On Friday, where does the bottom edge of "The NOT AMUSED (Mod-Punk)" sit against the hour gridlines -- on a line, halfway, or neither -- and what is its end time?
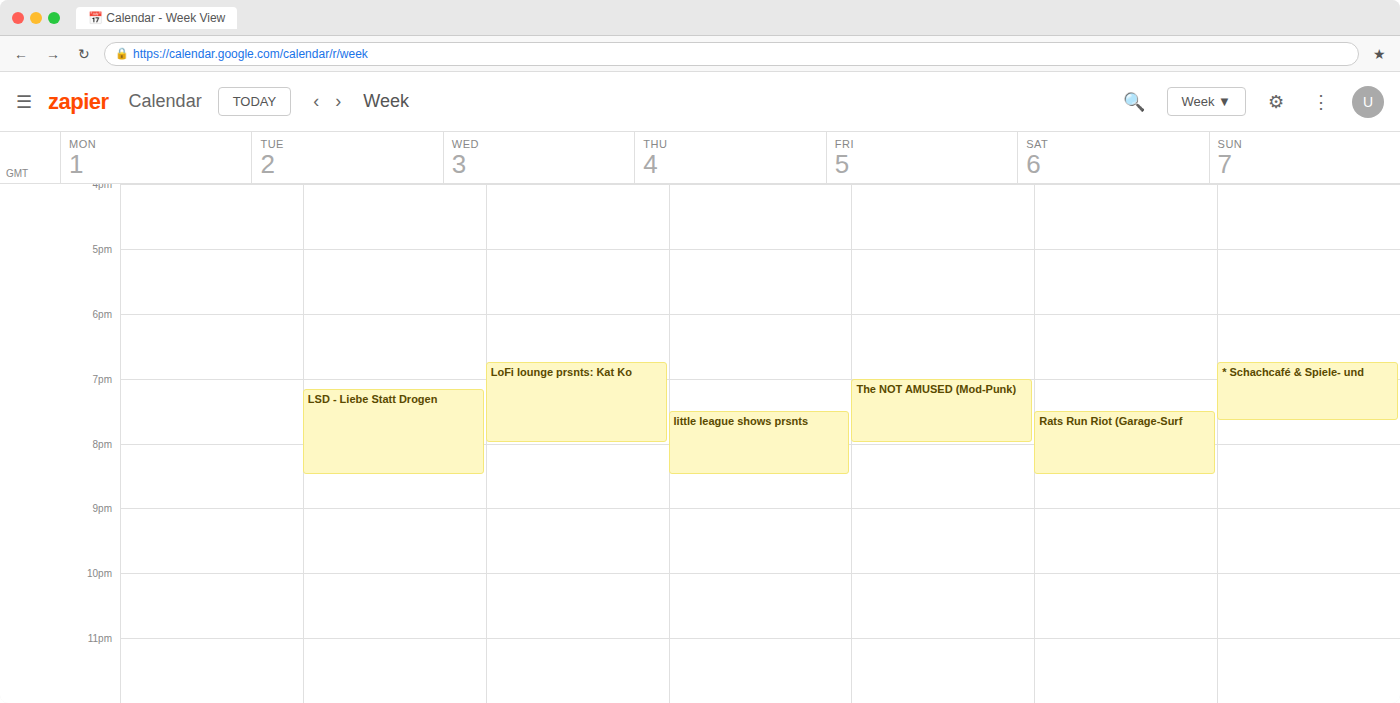
8:00 PM -- exactly on the 8 PM line.